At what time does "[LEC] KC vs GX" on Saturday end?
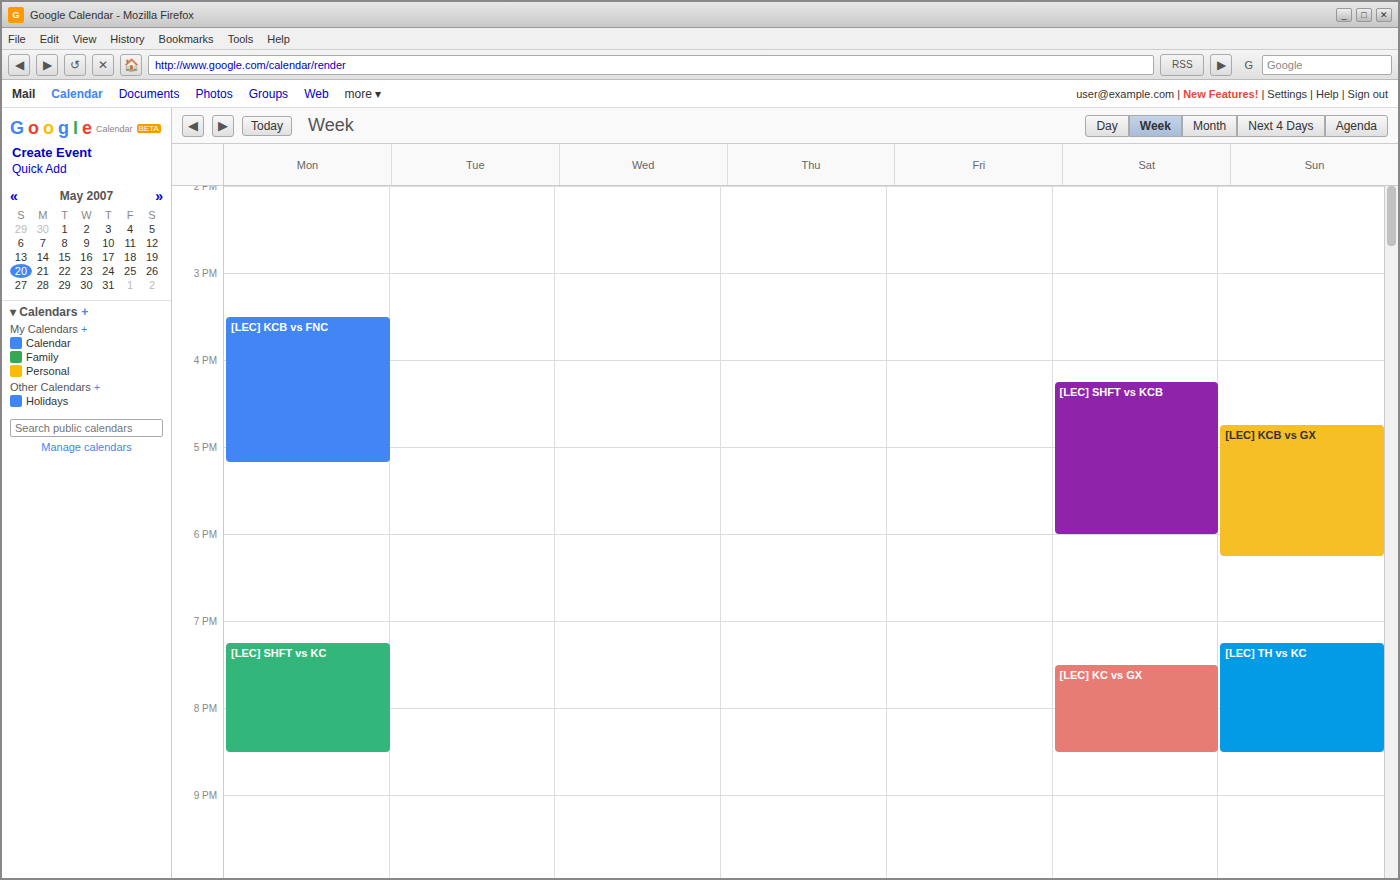
20:30